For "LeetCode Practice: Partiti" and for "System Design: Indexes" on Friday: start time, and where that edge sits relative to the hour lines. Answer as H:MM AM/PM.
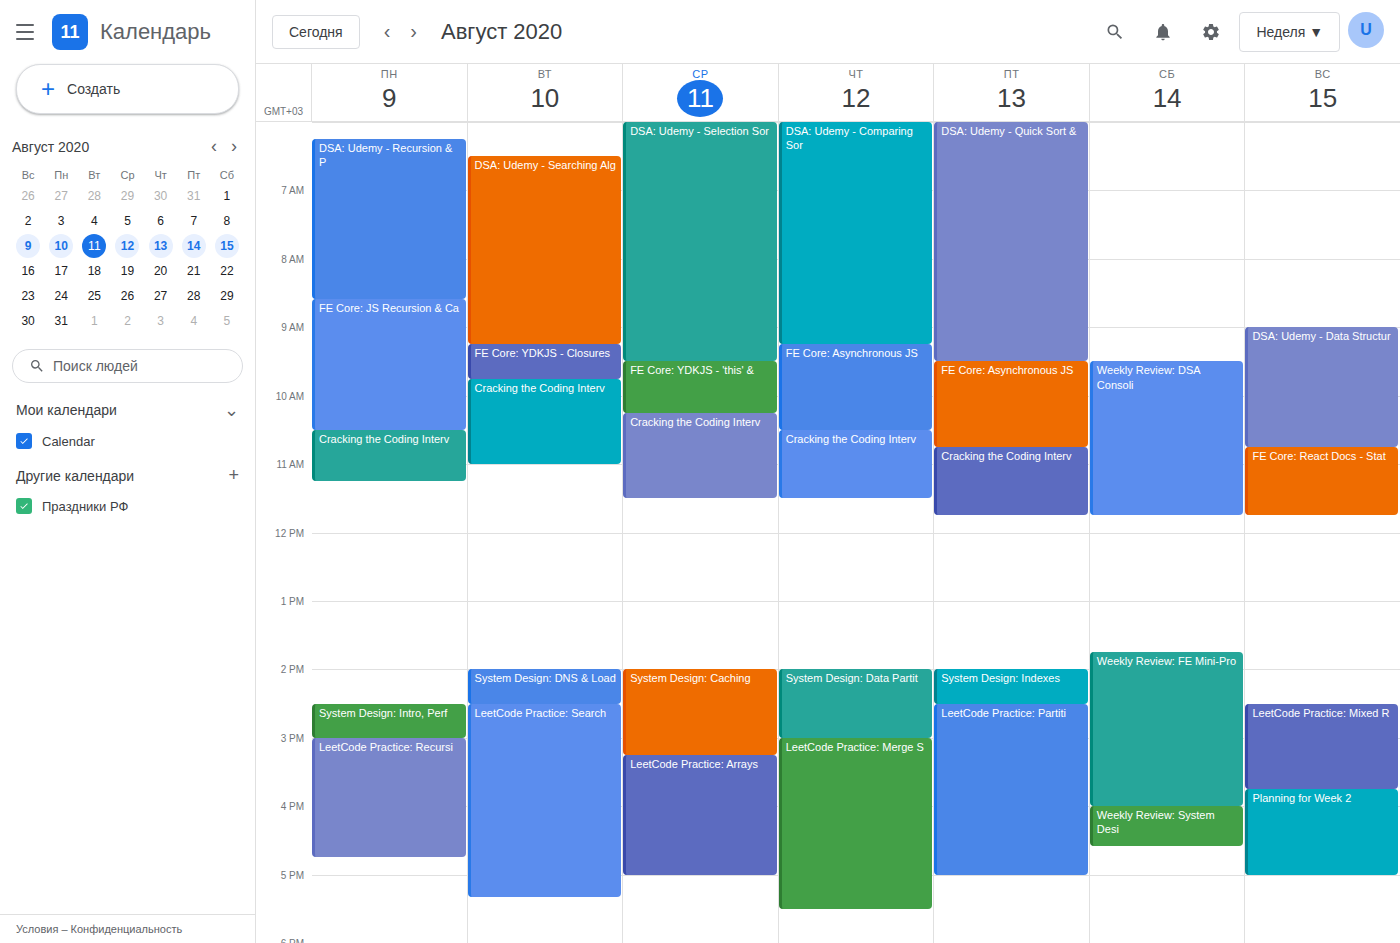
"LeetCode Practice: Partiti": 2:30 PM, halfway between the 2 PM and 3 PM lines. "System Design: Indexes": 2:00 PM, exactly on the 2 PM line.